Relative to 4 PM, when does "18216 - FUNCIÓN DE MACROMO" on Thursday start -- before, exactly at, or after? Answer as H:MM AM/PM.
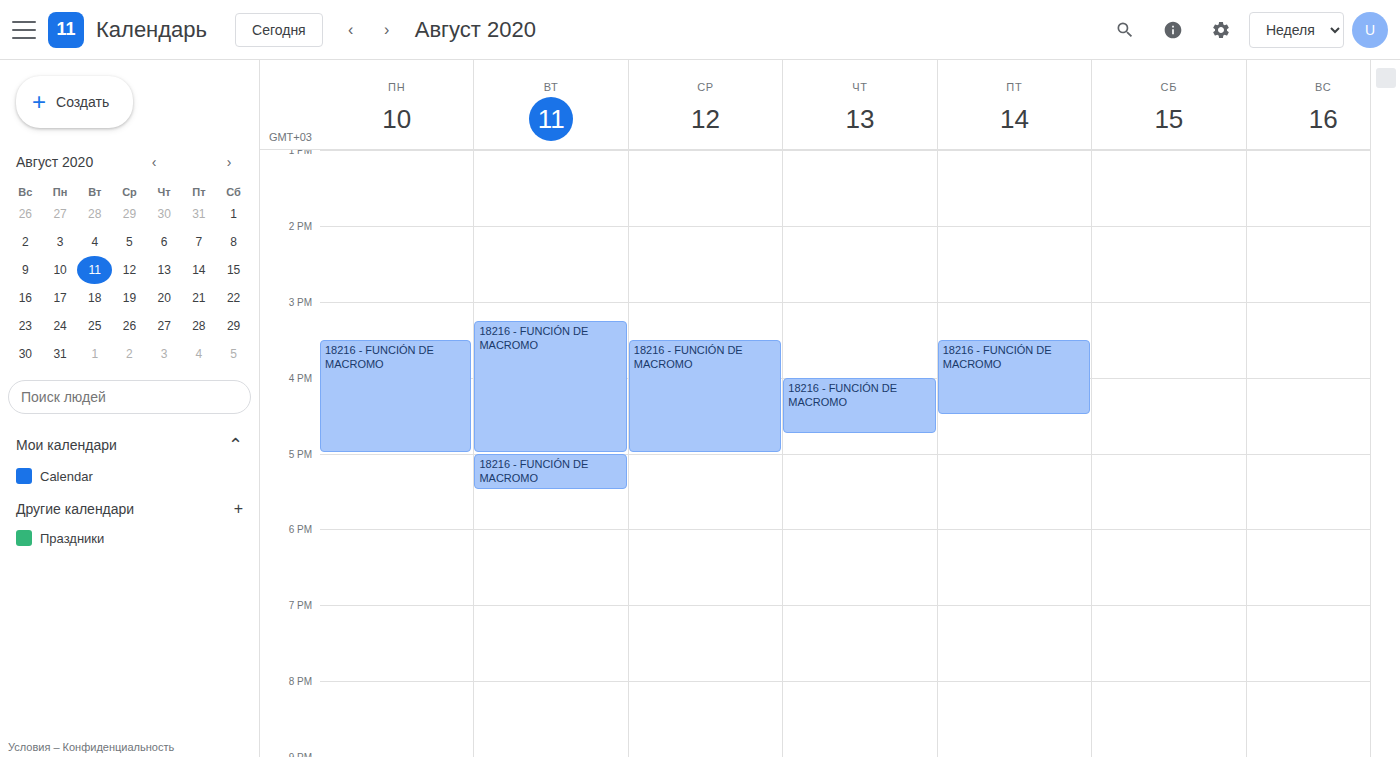
4:00 PM -- exactly at 4 PM, on the 4 PM line.